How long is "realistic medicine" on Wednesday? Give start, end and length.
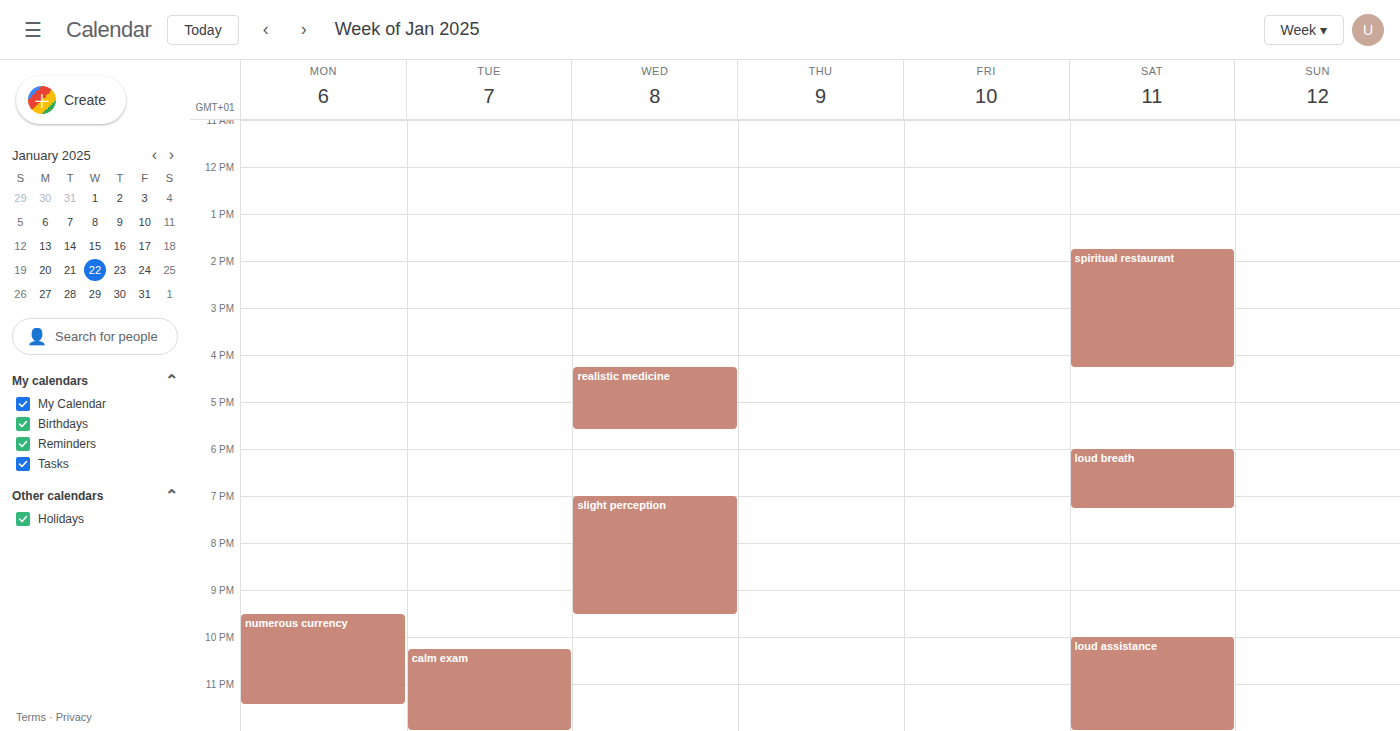
4:15 PM to 5:35 PM, 1 hour 20 minutes